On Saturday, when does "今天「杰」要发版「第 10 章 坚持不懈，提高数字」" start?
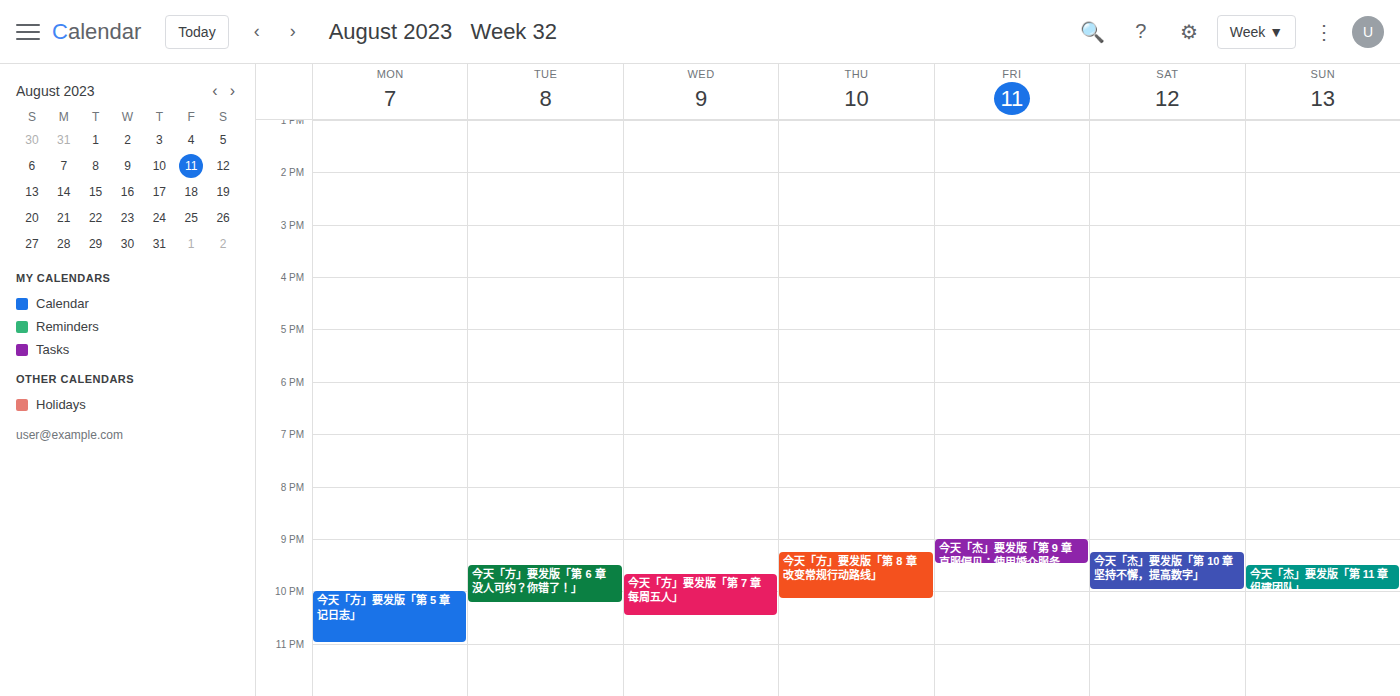
9:15 PM